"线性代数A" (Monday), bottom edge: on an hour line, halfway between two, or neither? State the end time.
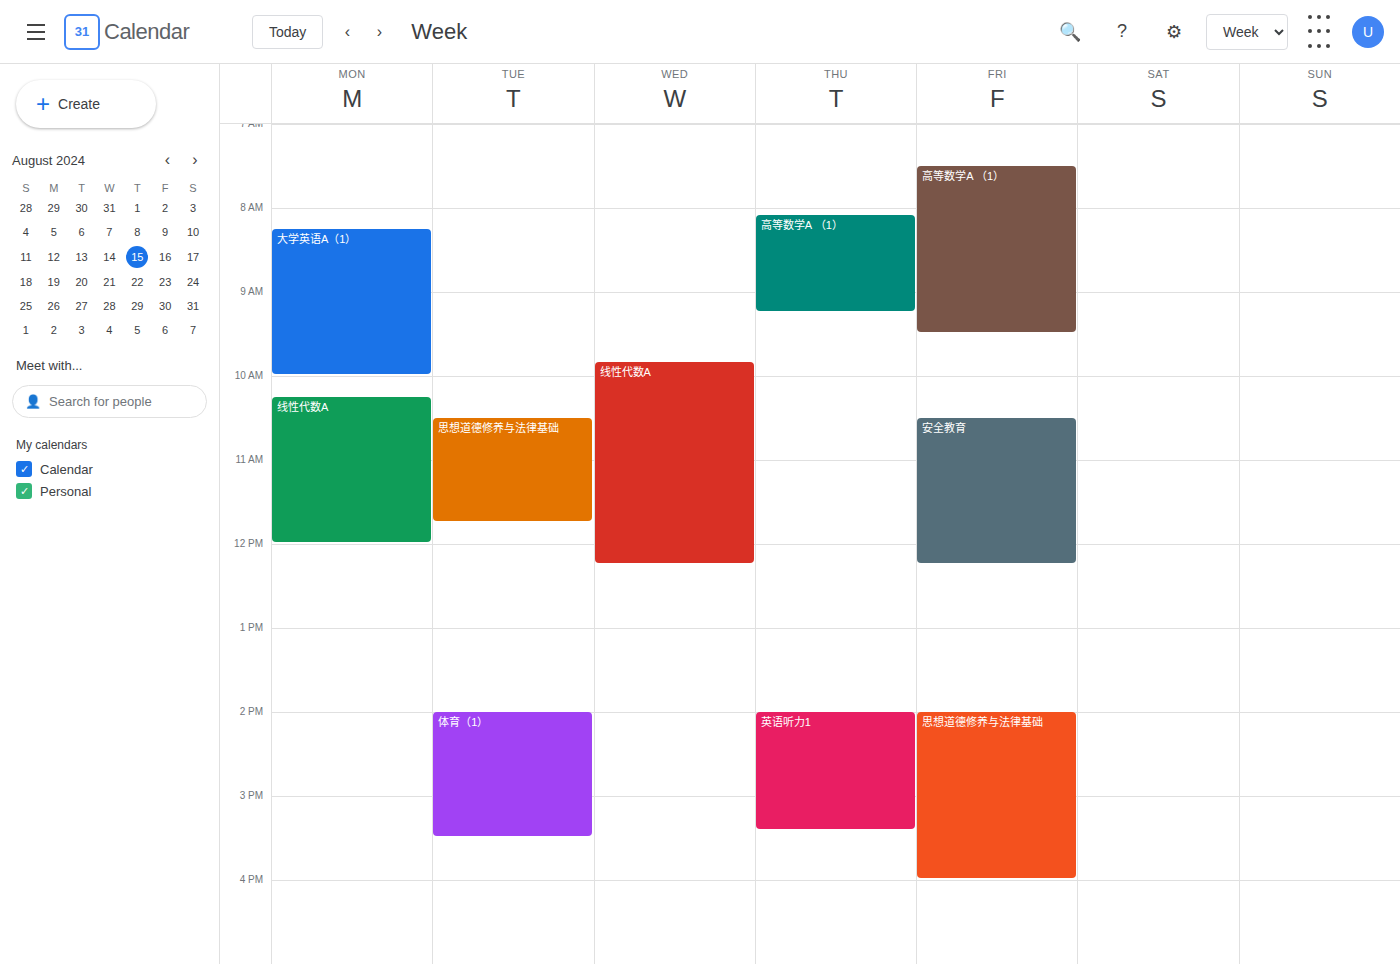
12:00 PM -- exactly on the 12 PM line.